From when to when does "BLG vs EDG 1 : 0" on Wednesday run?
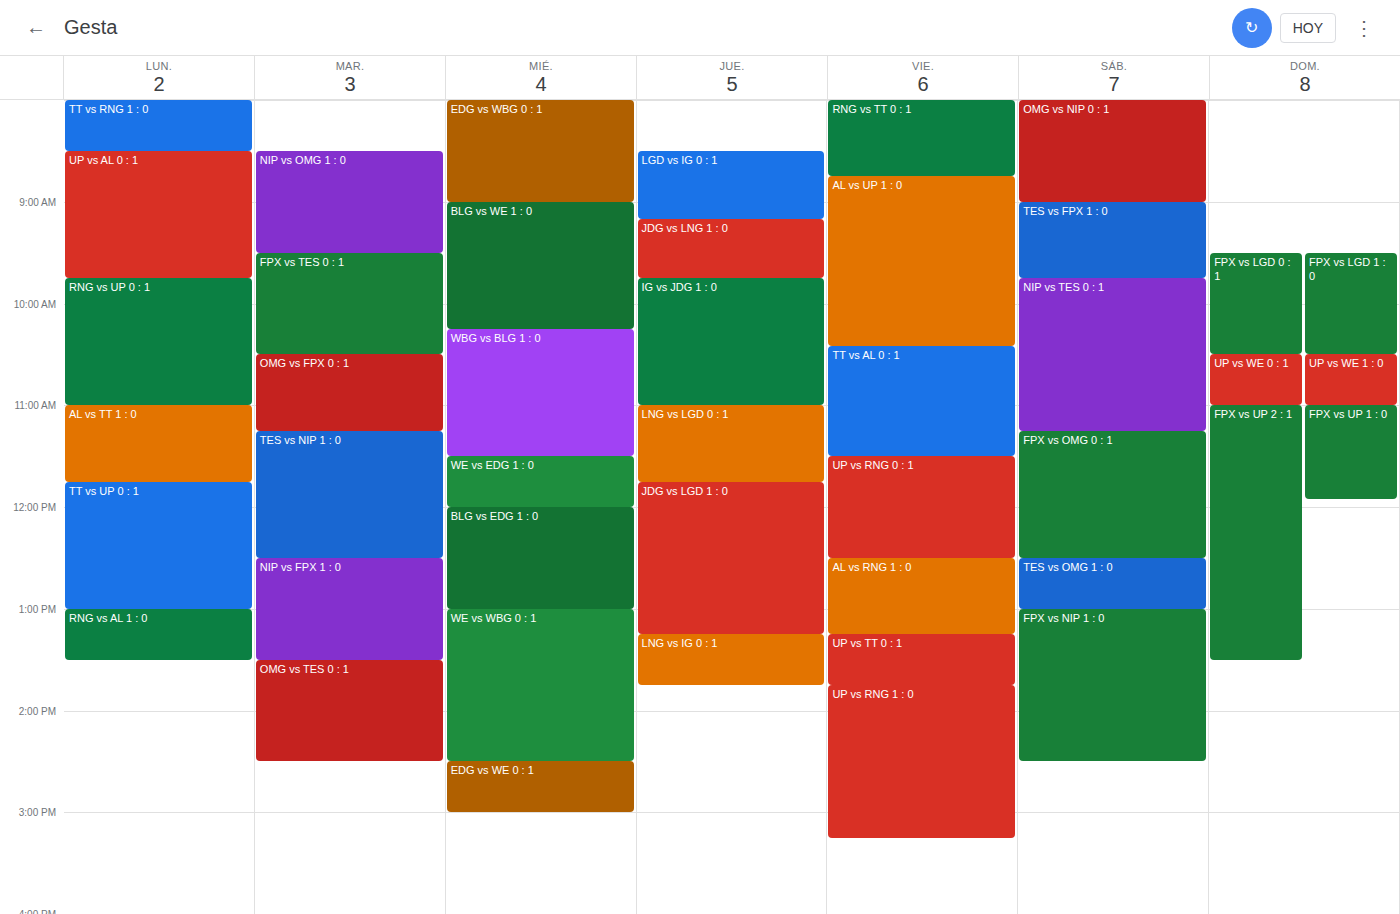
12:00 PM to 1:00 PM